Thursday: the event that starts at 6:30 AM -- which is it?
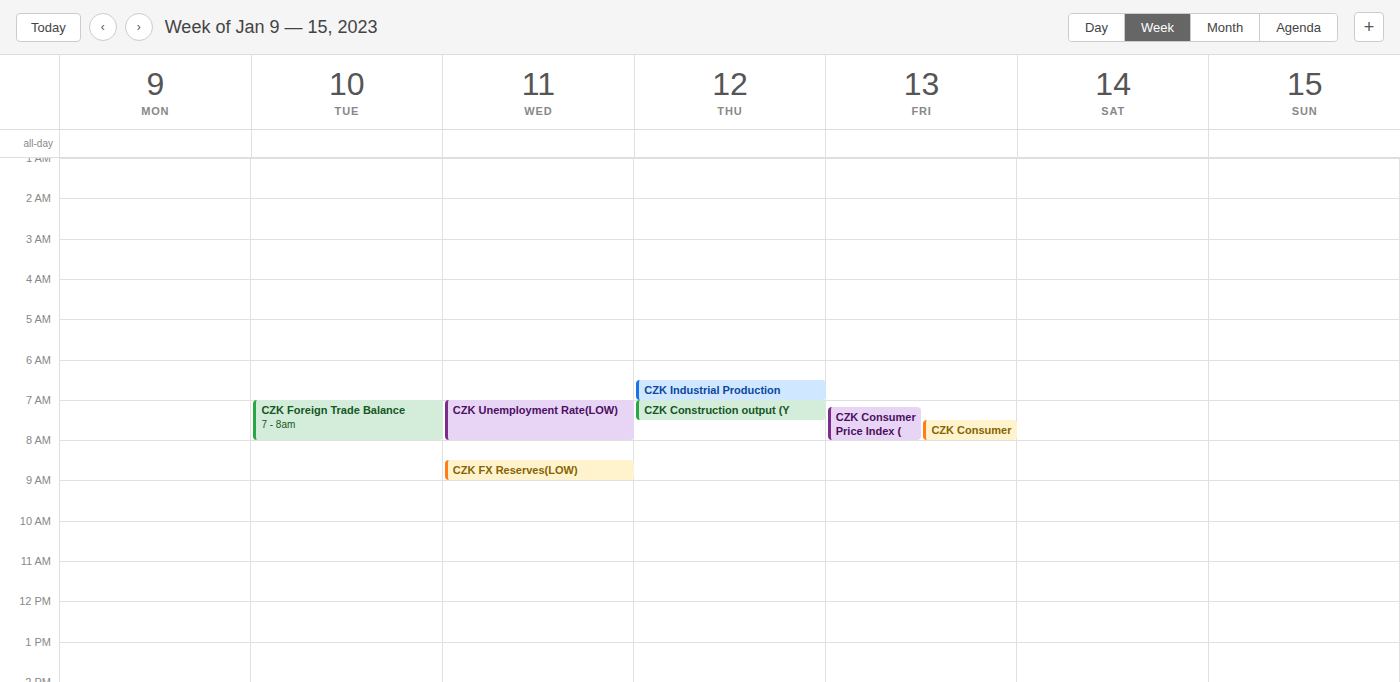
"CZK Industrial Production"